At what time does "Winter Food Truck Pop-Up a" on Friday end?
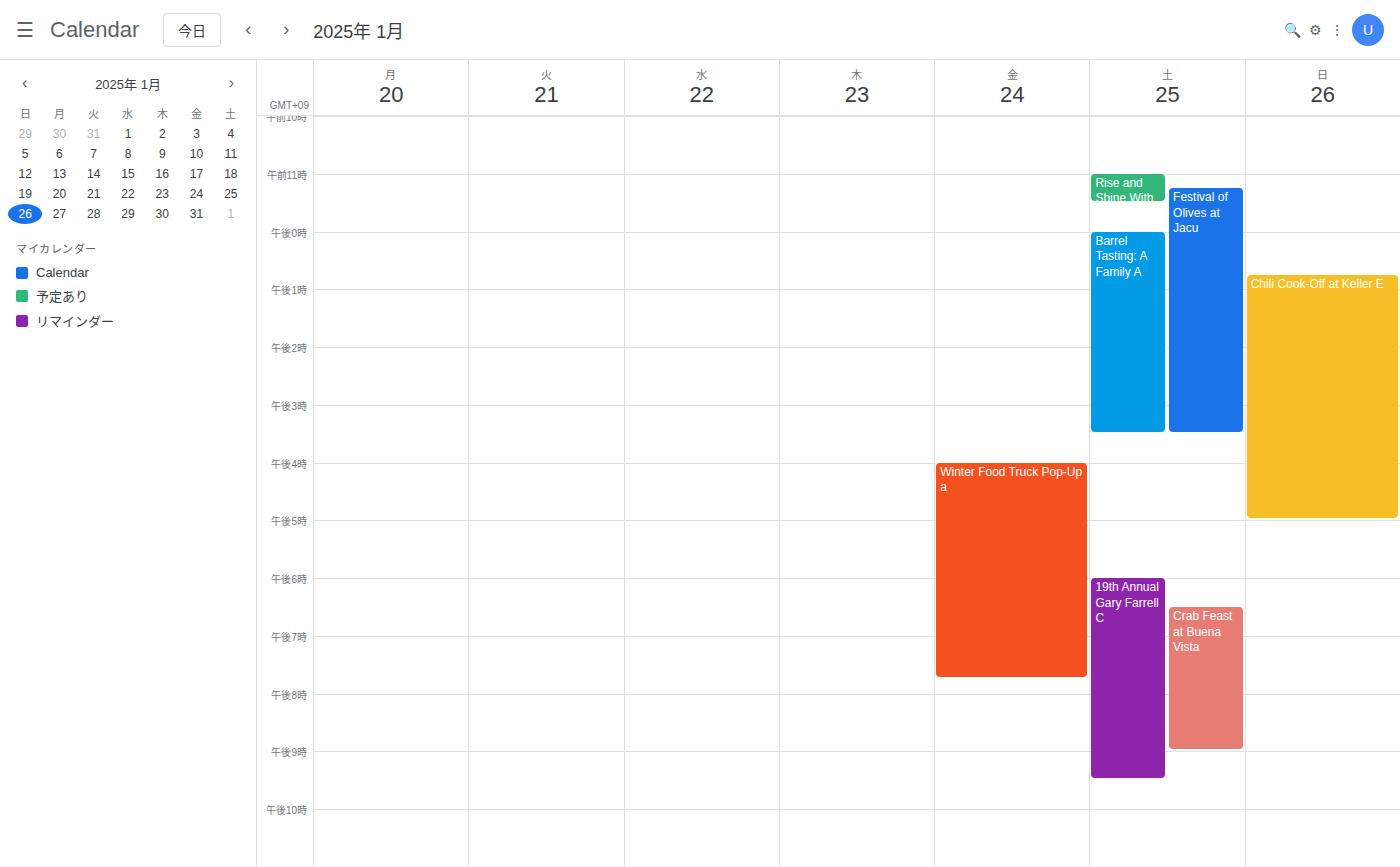
7:45 PM